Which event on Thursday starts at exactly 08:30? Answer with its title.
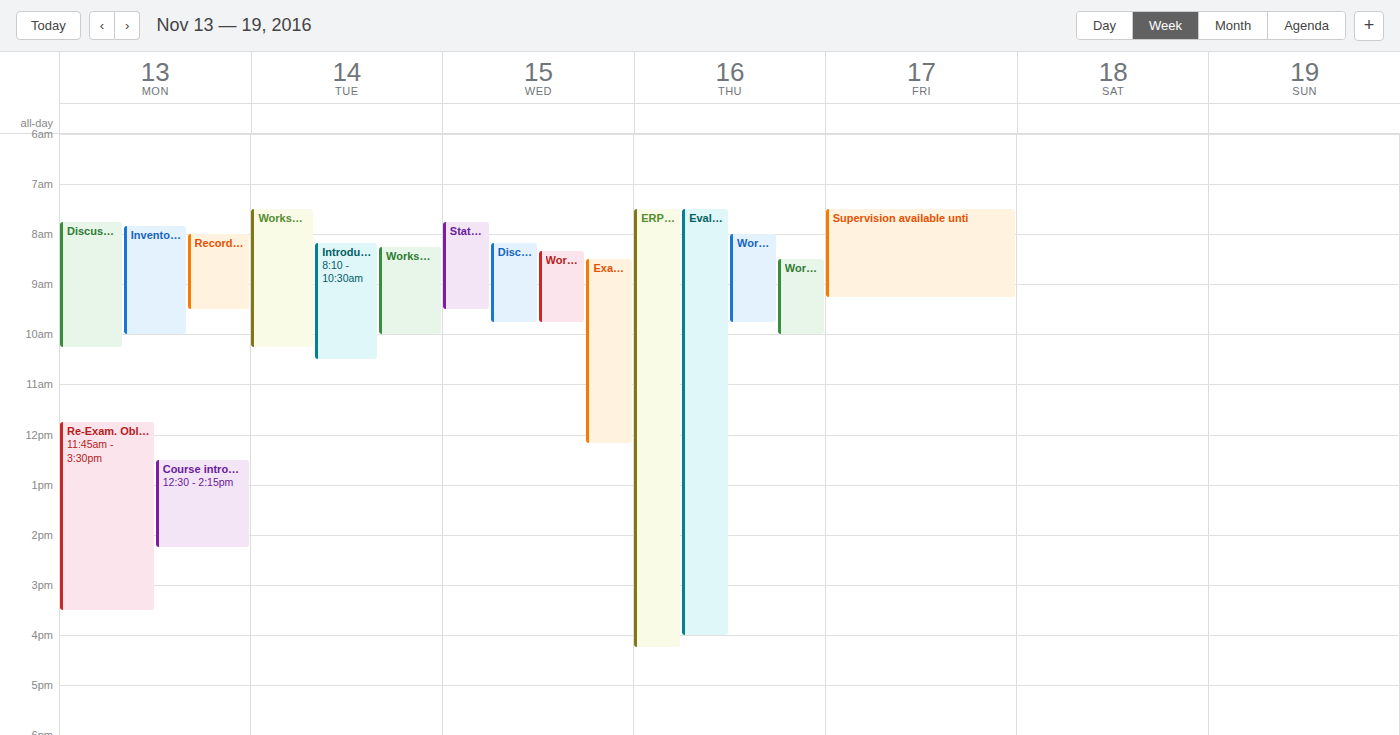
"Workshop 1"